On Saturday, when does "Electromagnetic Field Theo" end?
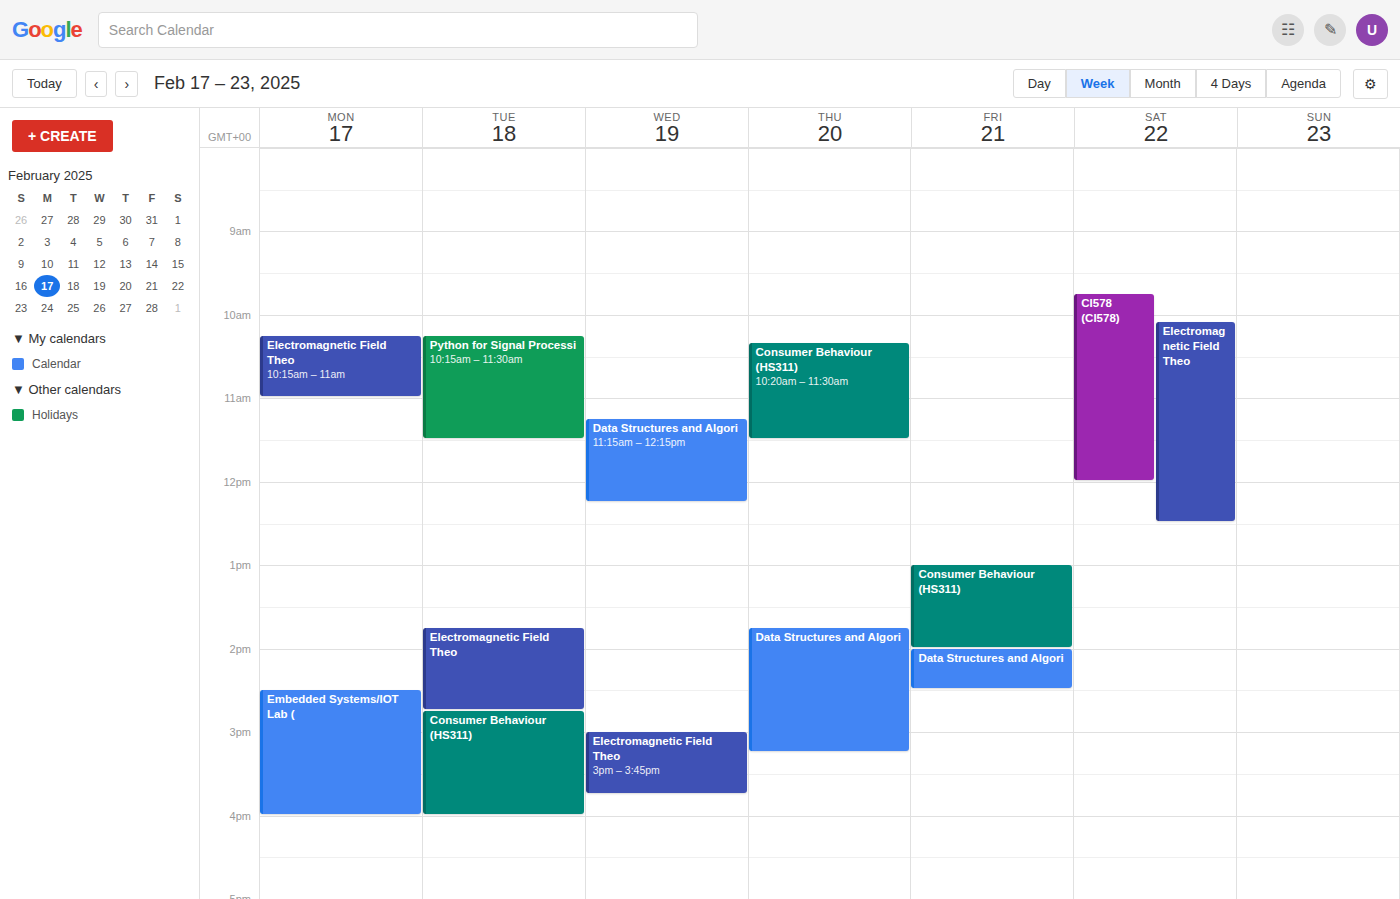
12:30 PM